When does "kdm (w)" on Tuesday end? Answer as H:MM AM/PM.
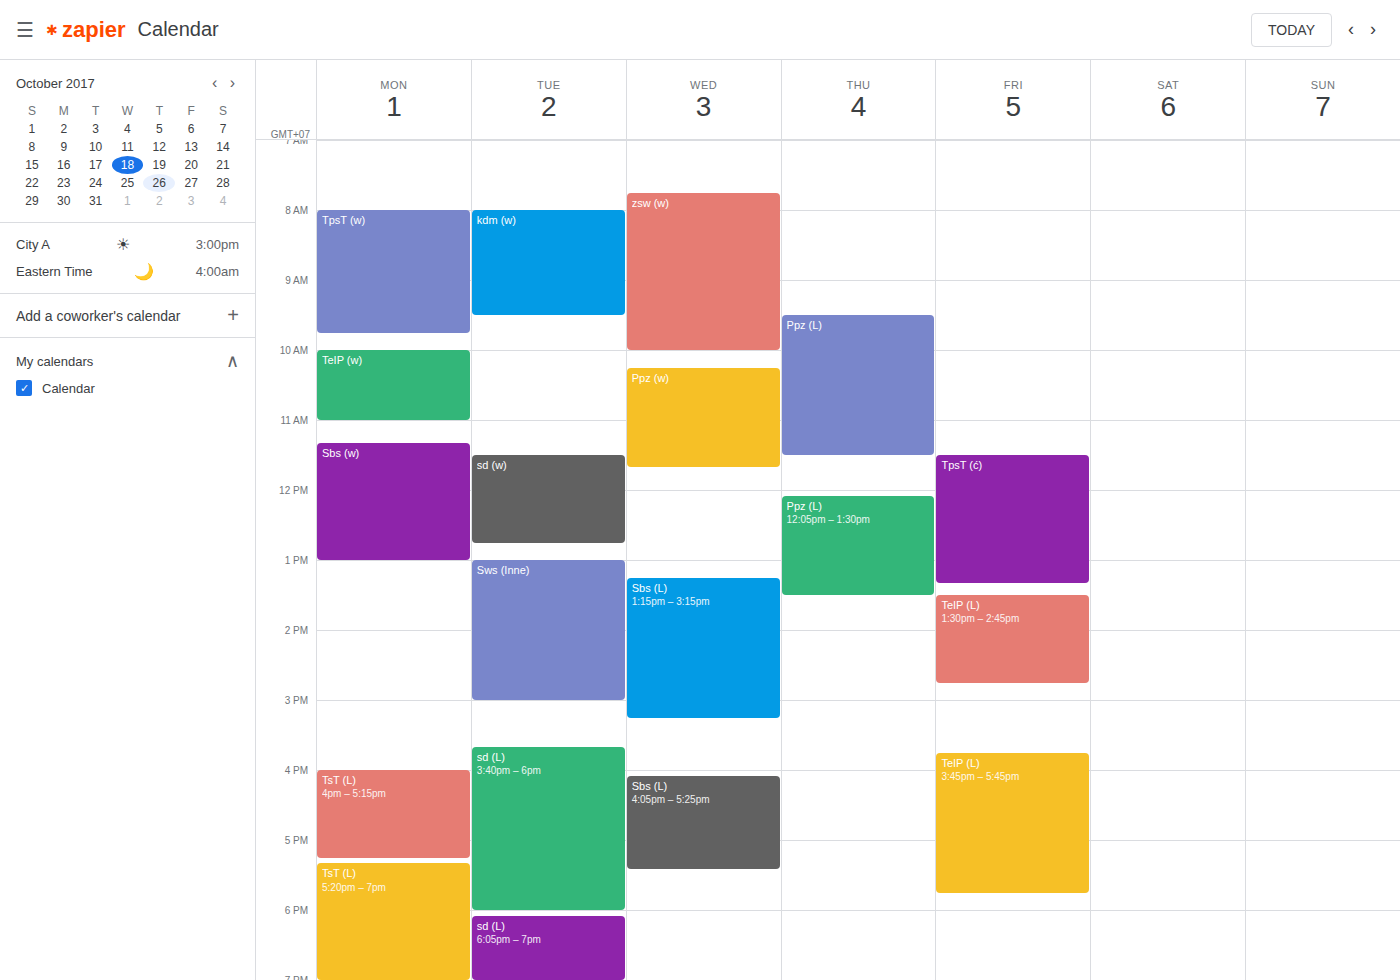
9:30 AM